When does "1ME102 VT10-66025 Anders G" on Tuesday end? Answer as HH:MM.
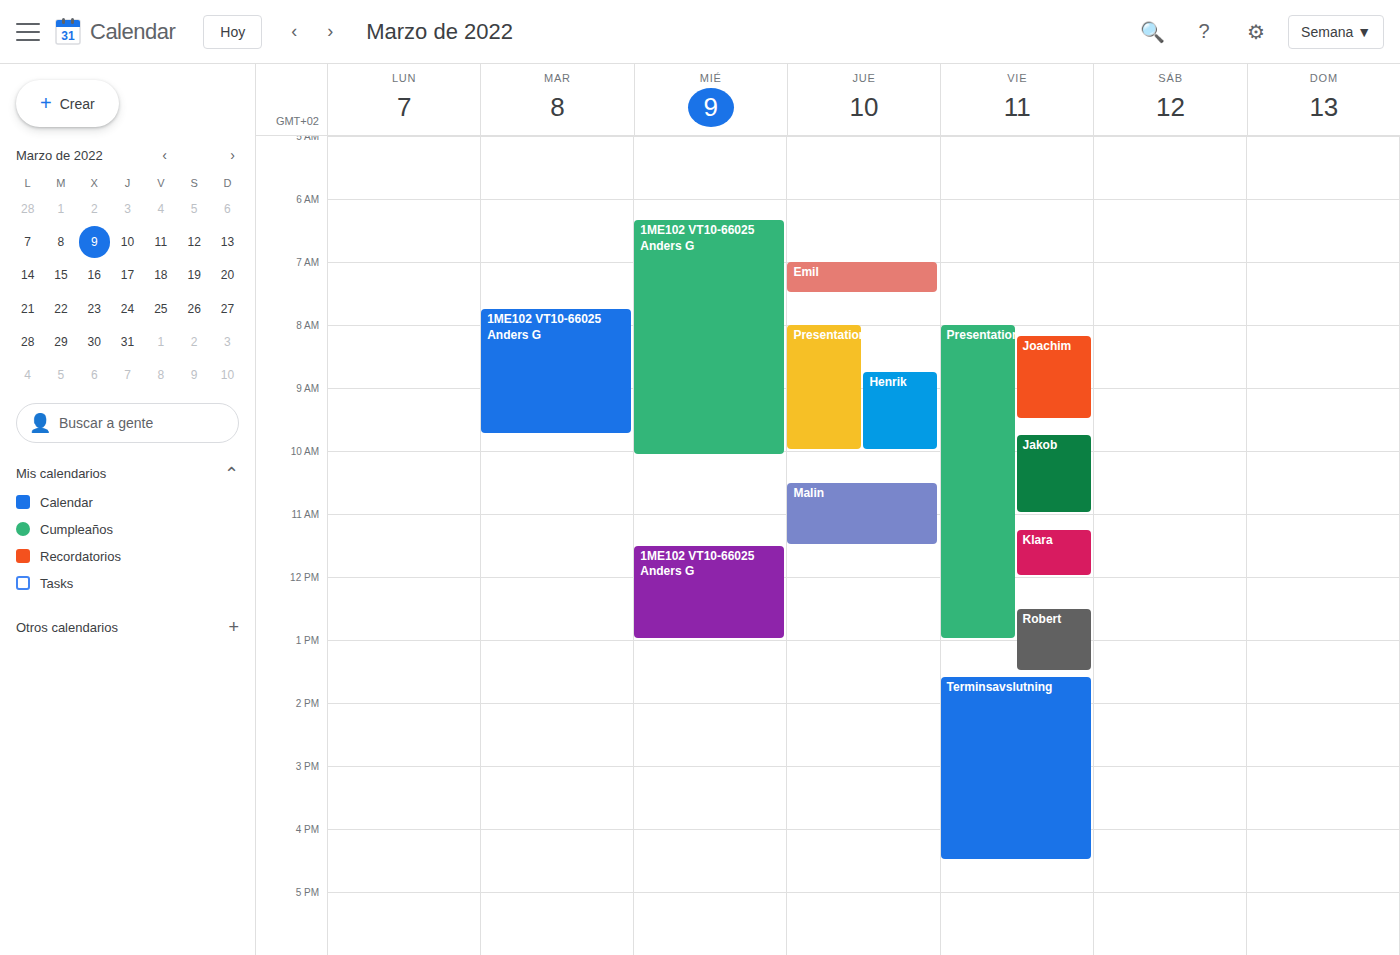
09:45